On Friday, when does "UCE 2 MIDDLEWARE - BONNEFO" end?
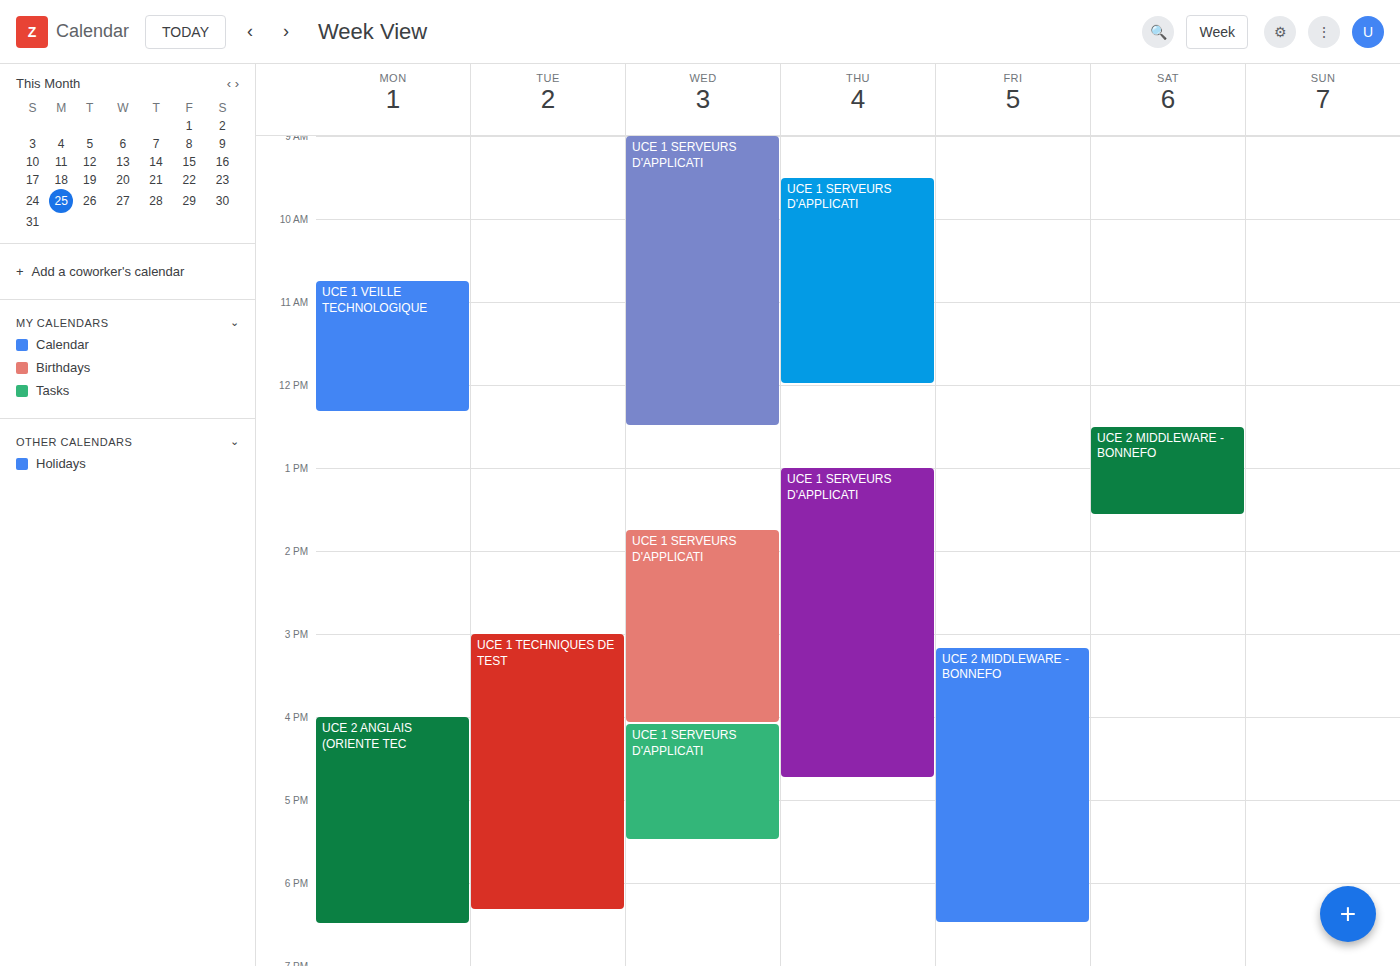
6:30 PM